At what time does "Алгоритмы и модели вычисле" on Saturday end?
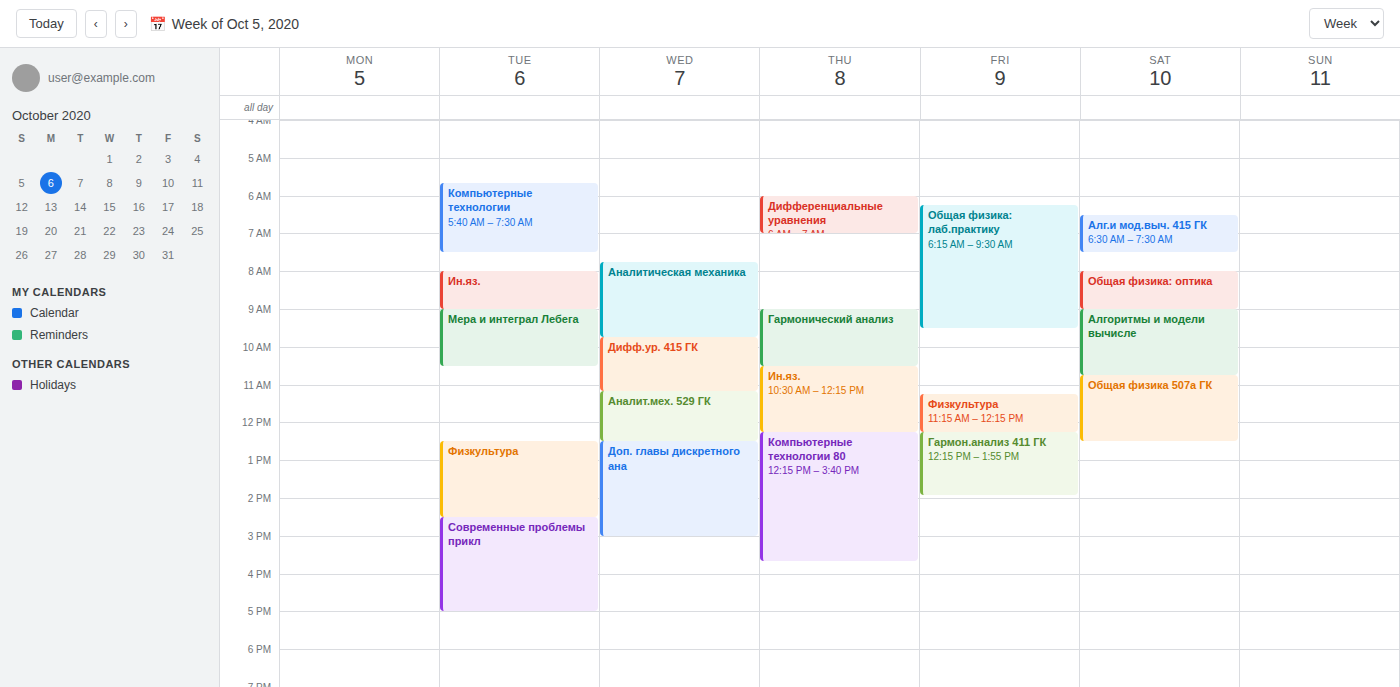
10:45 AM